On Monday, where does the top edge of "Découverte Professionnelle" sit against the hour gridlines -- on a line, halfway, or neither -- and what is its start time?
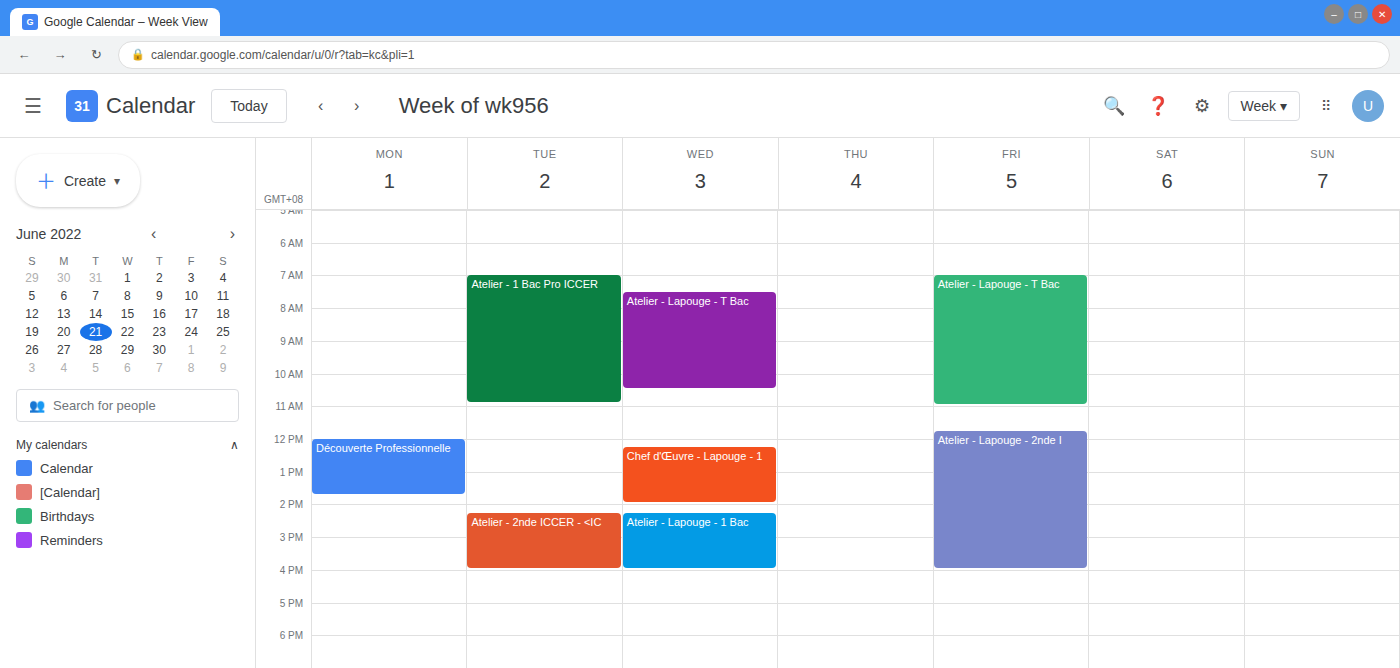
12:00 PM -- exactly on the 12 PM line.